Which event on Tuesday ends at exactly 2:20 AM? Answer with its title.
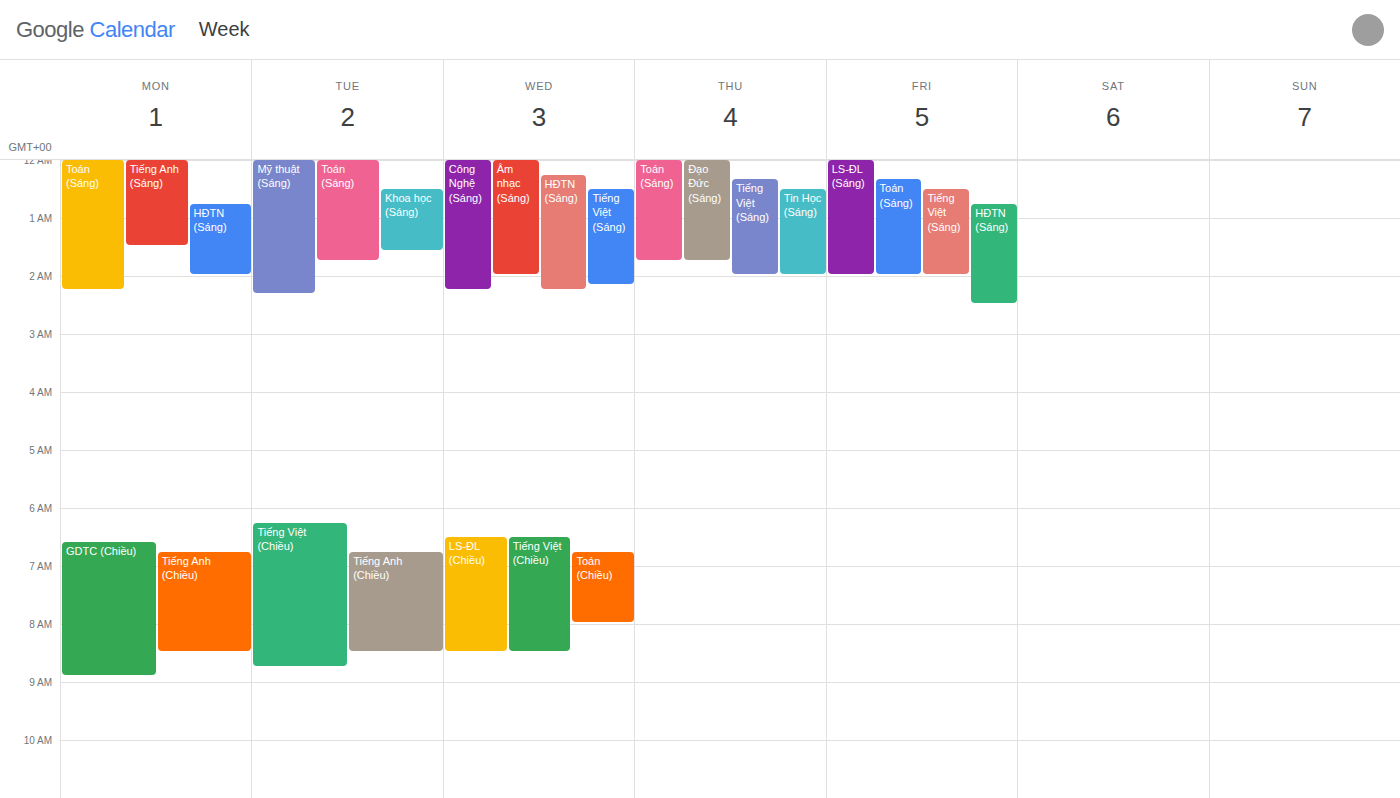
"Mỹ thuật (Sáng)"